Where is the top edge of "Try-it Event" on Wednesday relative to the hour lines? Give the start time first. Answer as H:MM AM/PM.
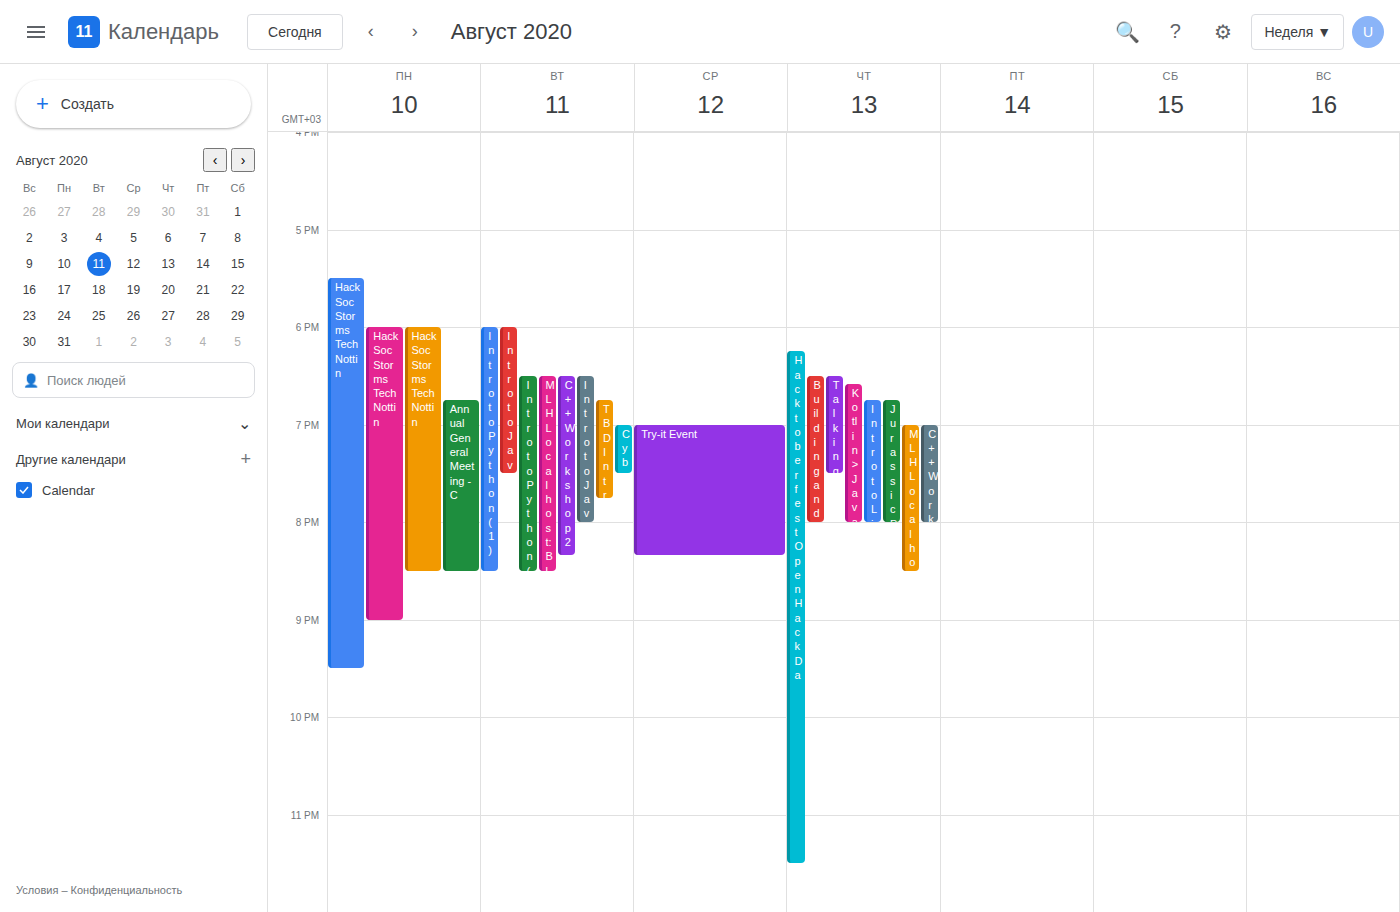
7:00 PM -- exactly on the 7 PM line.